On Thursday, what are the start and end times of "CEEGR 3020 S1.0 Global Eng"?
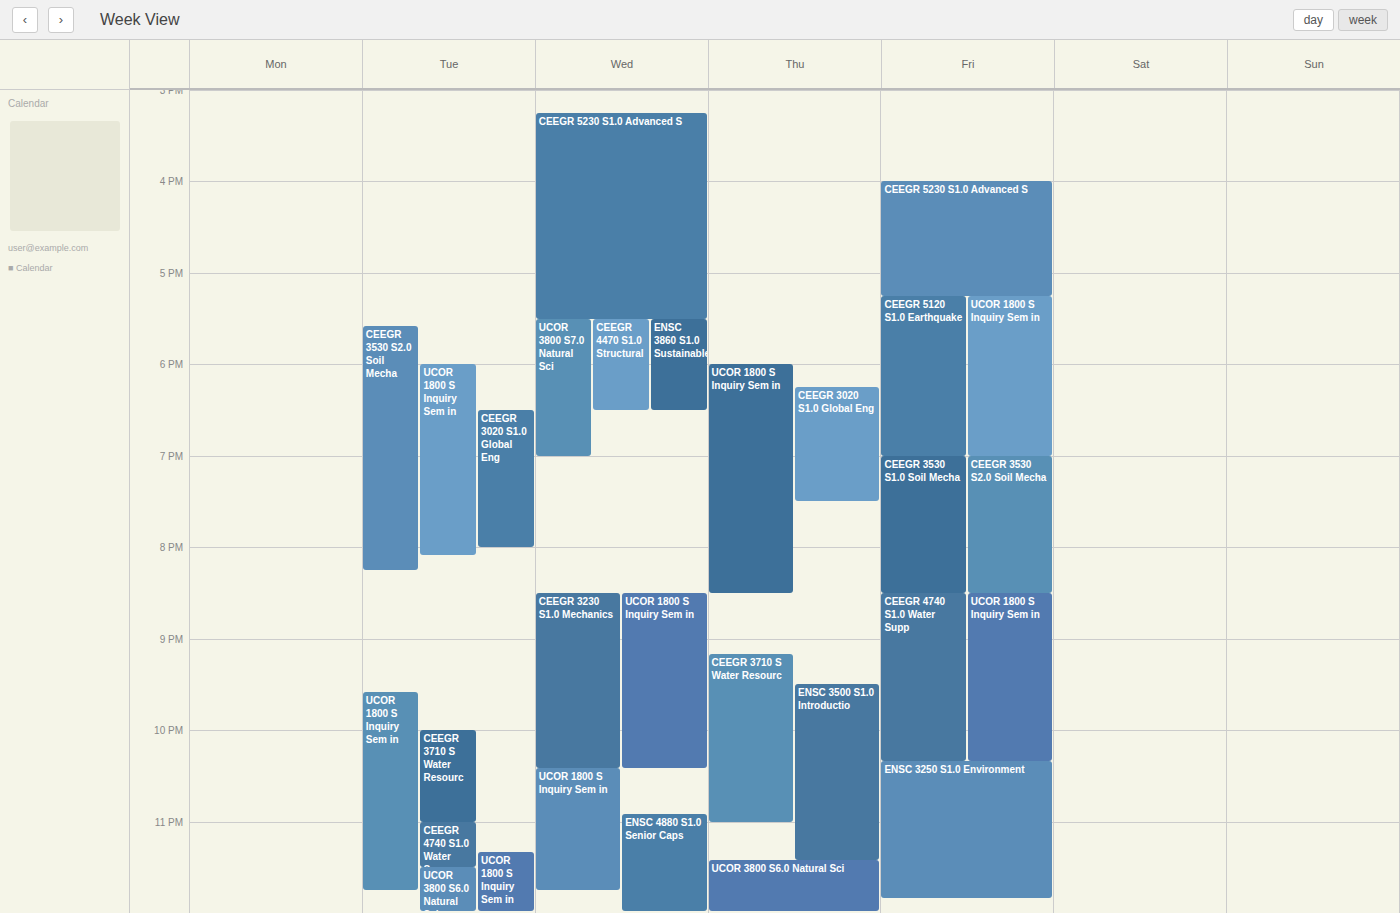
18:15 to 19:30